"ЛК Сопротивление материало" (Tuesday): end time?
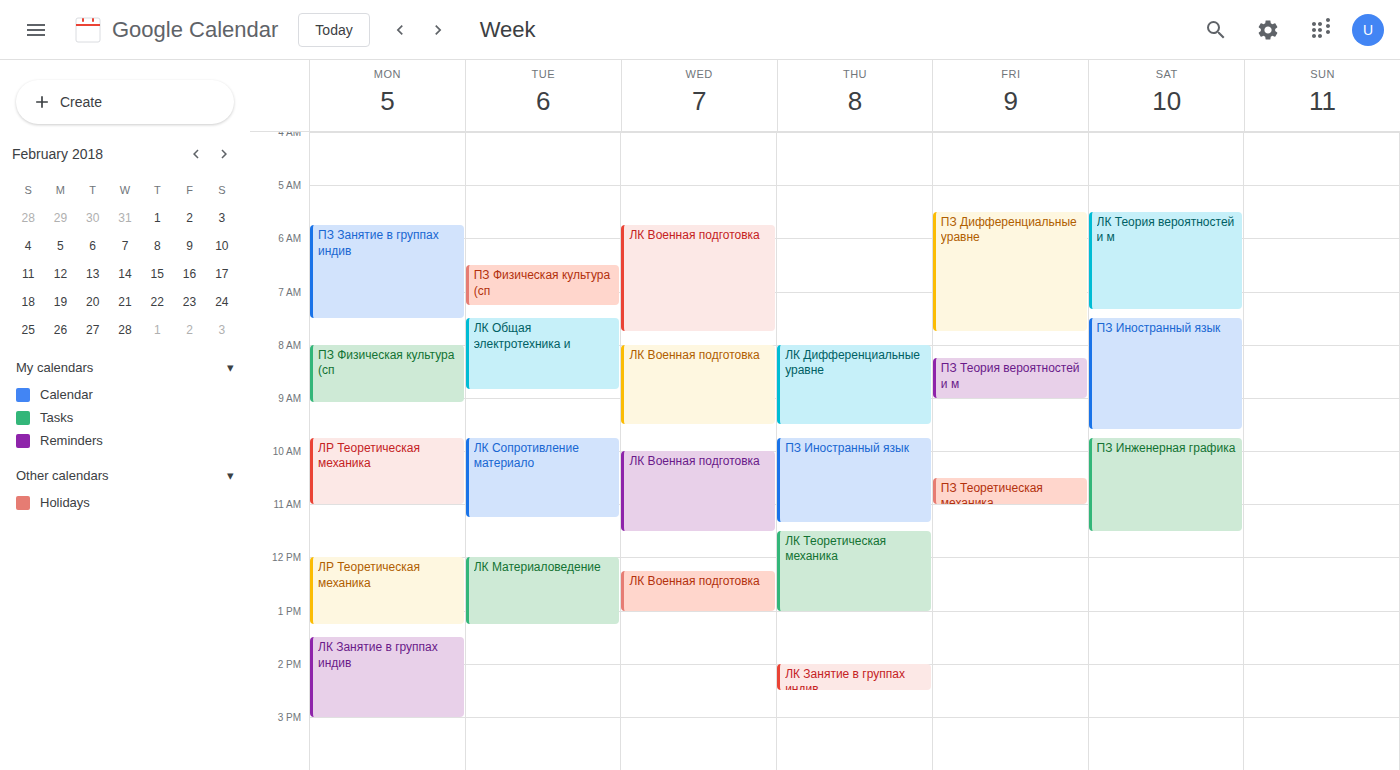
11:15 AM